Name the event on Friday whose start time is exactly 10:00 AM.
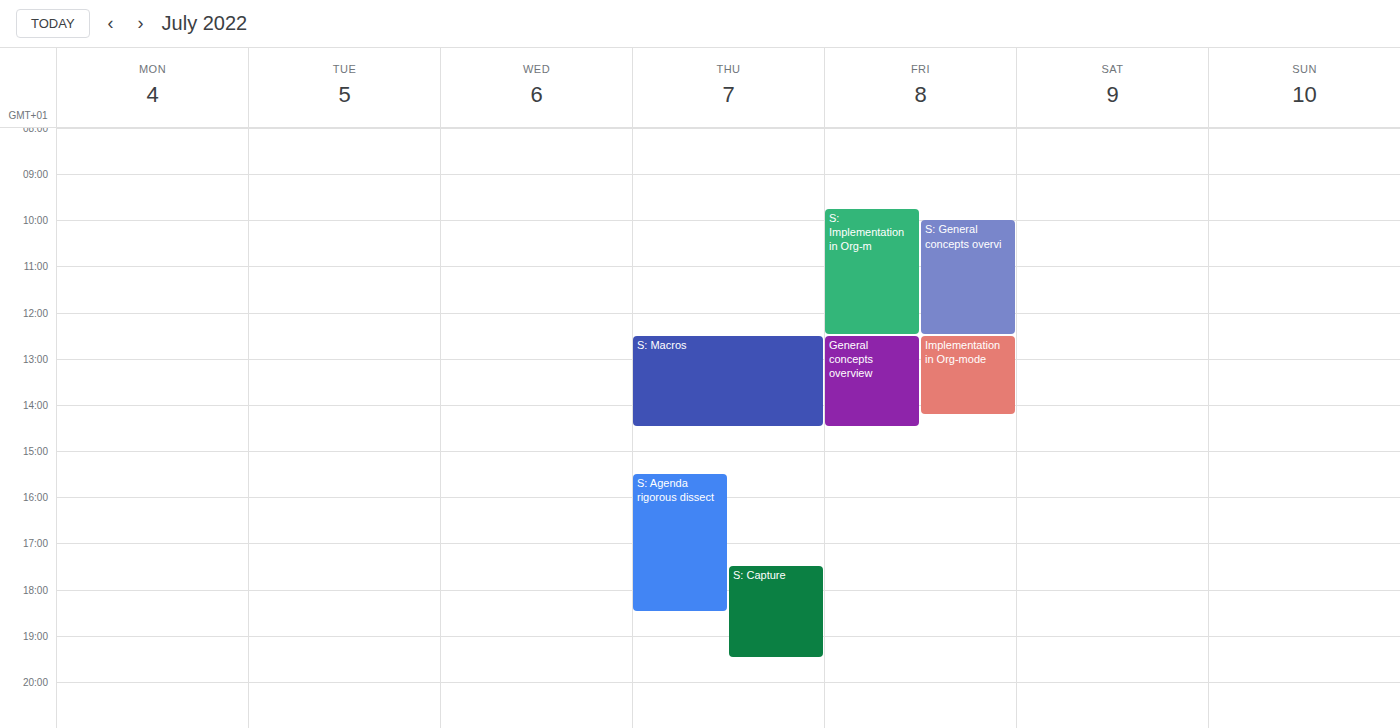
"S: General concepts overvi"